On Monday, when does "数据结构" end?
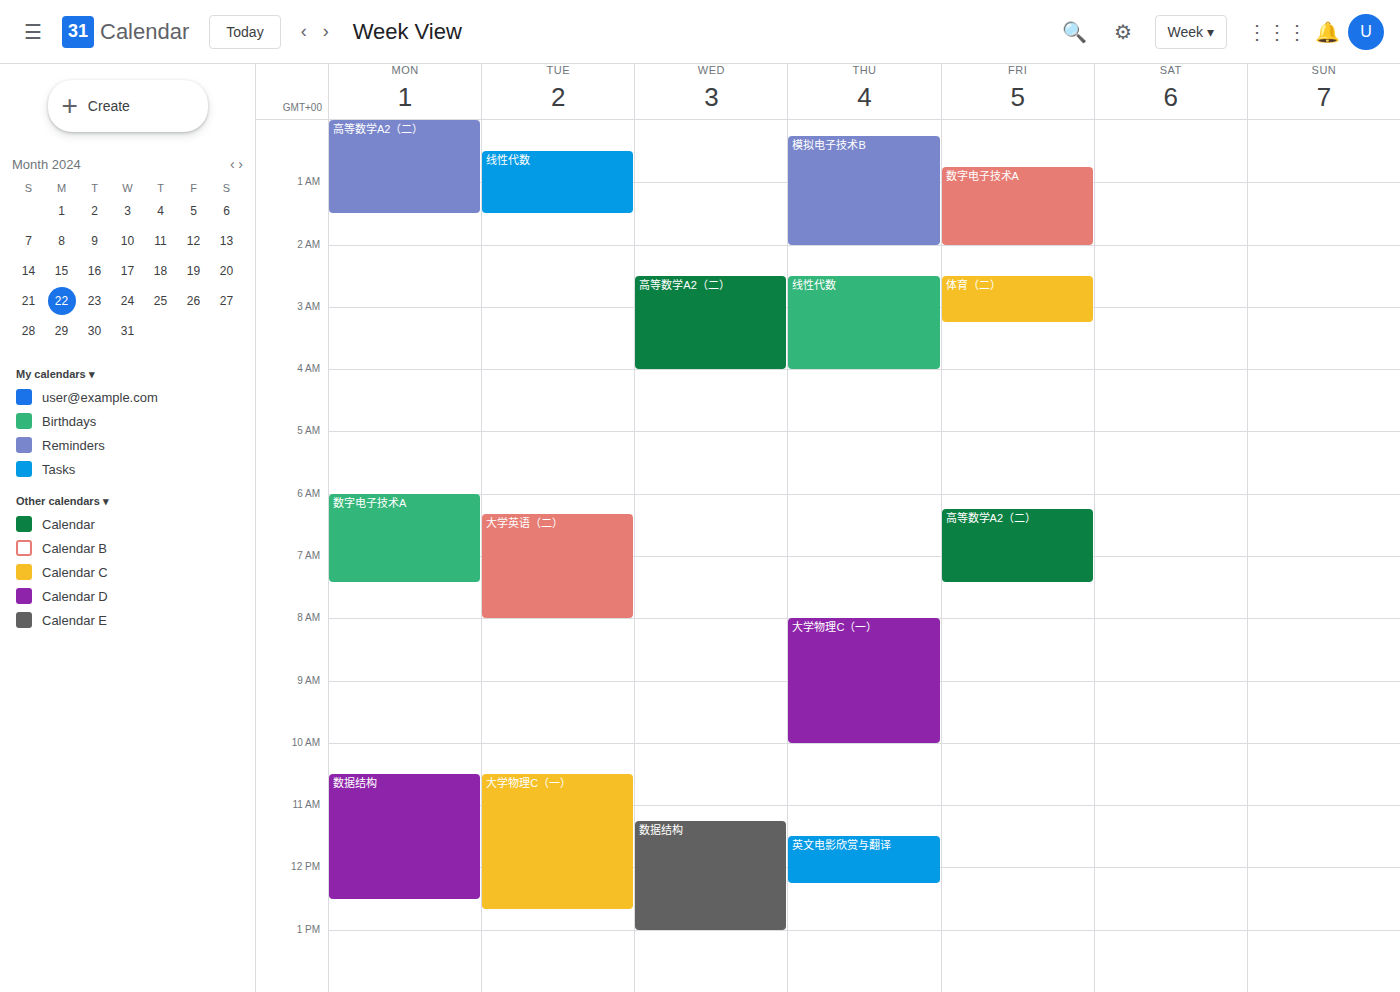
12:30 PM